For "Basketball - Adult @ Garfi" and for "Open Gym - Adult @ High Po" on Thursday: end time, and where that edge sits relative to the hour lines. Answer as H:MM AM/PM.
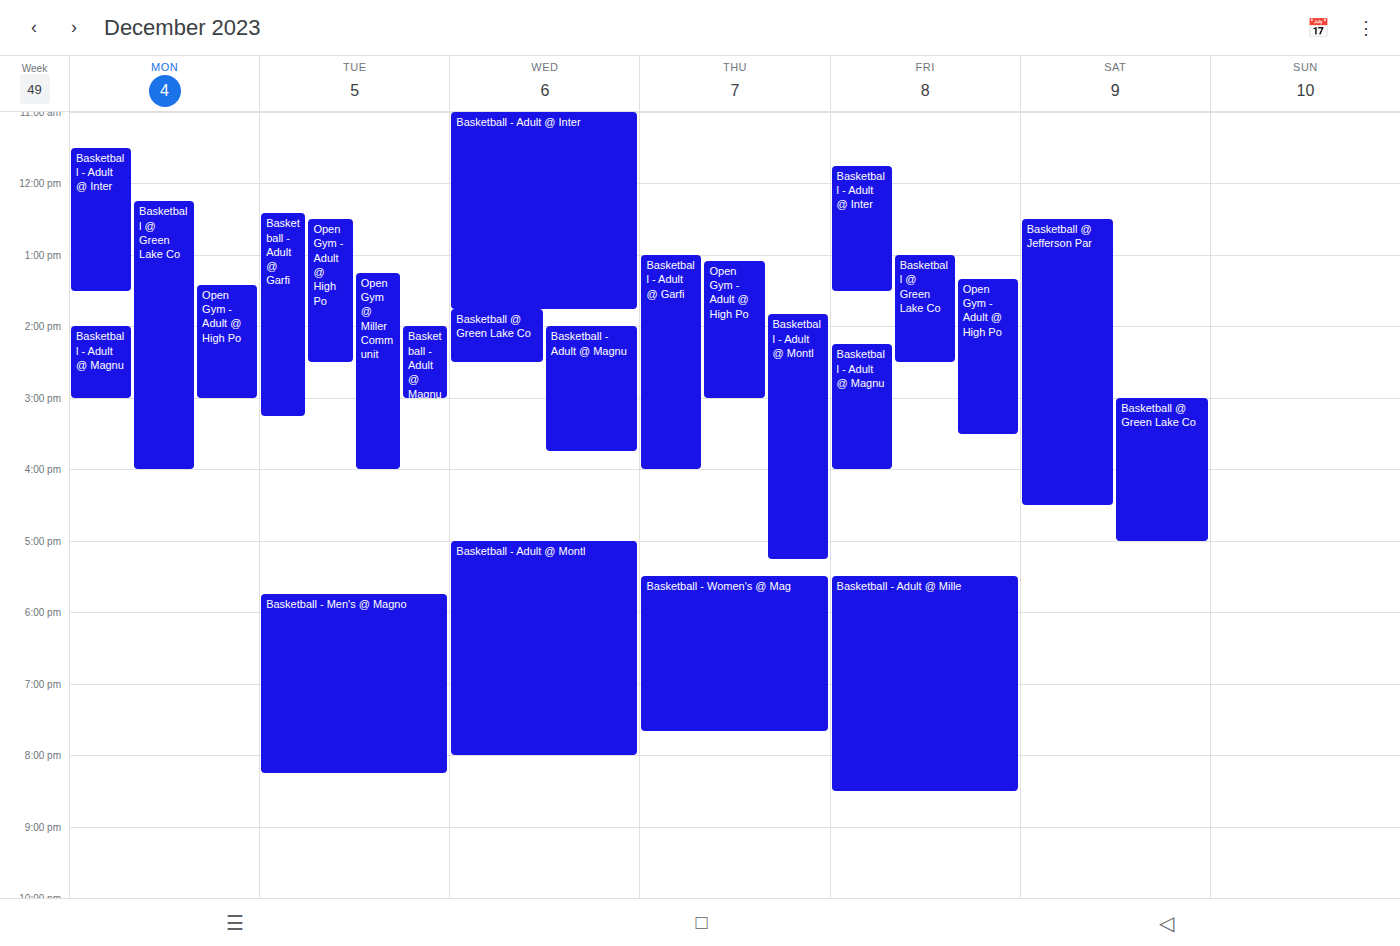
"Basketball - Adult @ Garfi": 4:00 PM, exactly on the 4 PM line. "Open Gym - Adult @ High Po": 3:00 PM, exactly on the 3 PM line.